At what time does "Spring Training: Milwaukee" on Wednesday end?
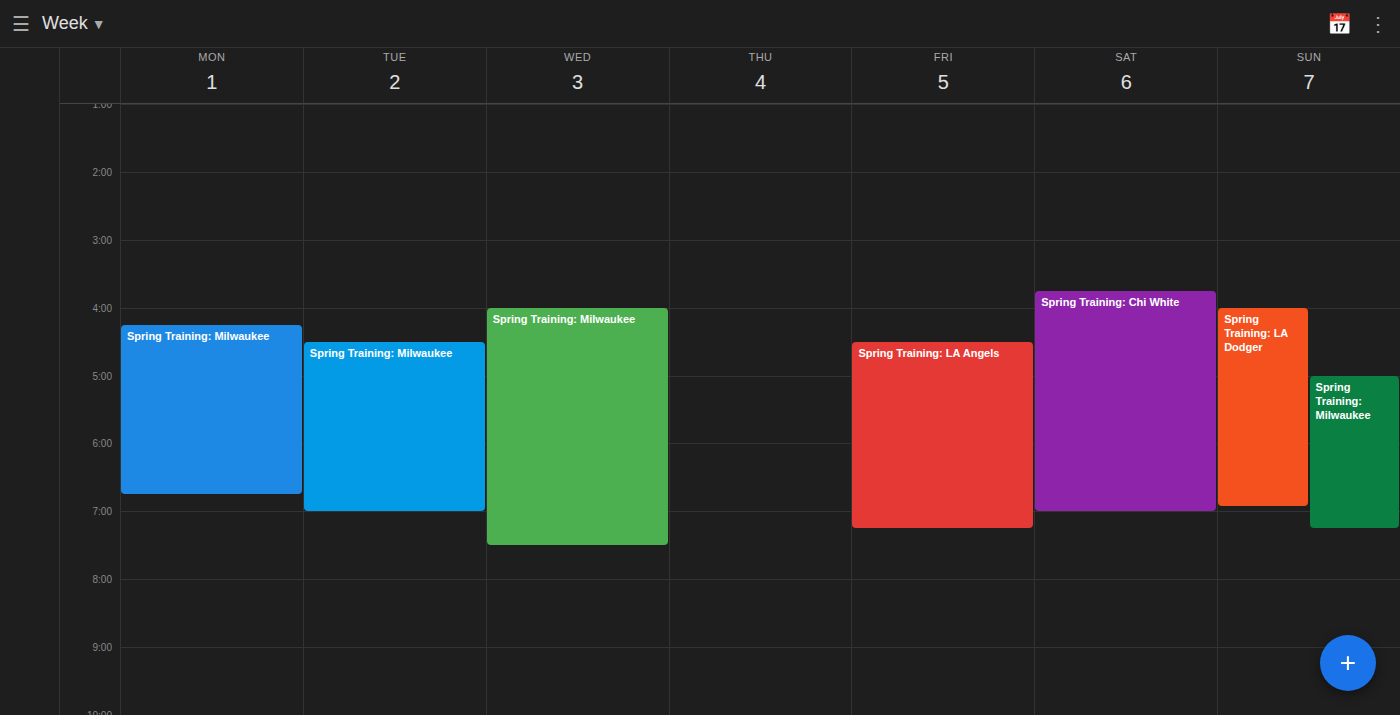
7:30 PM